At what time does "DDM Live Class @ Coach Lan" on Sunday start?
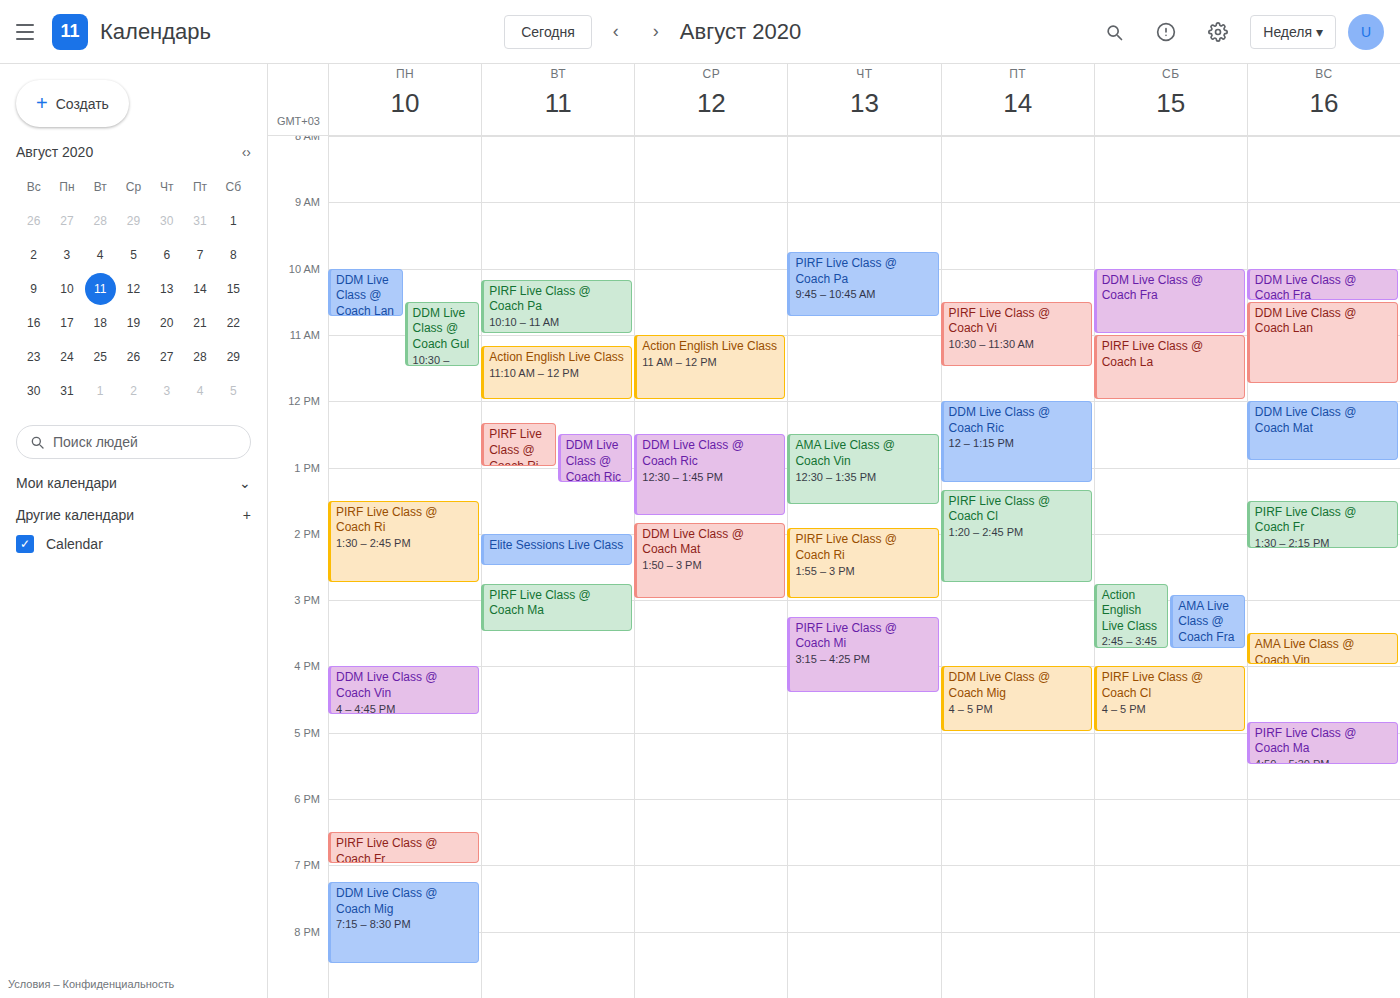
10:30 AM